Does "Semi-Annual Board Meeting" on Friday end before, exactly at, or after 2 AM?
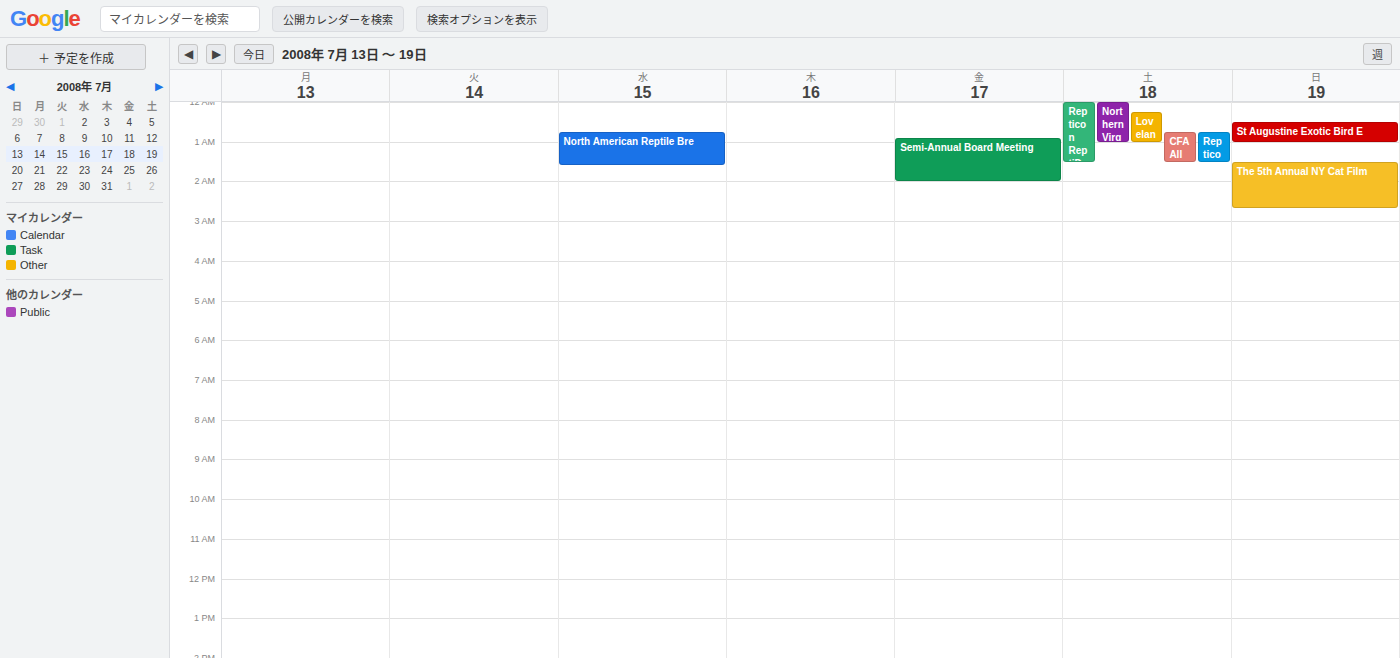
2:00 AM -- exactly at 2 AM, on the 2 AM line.